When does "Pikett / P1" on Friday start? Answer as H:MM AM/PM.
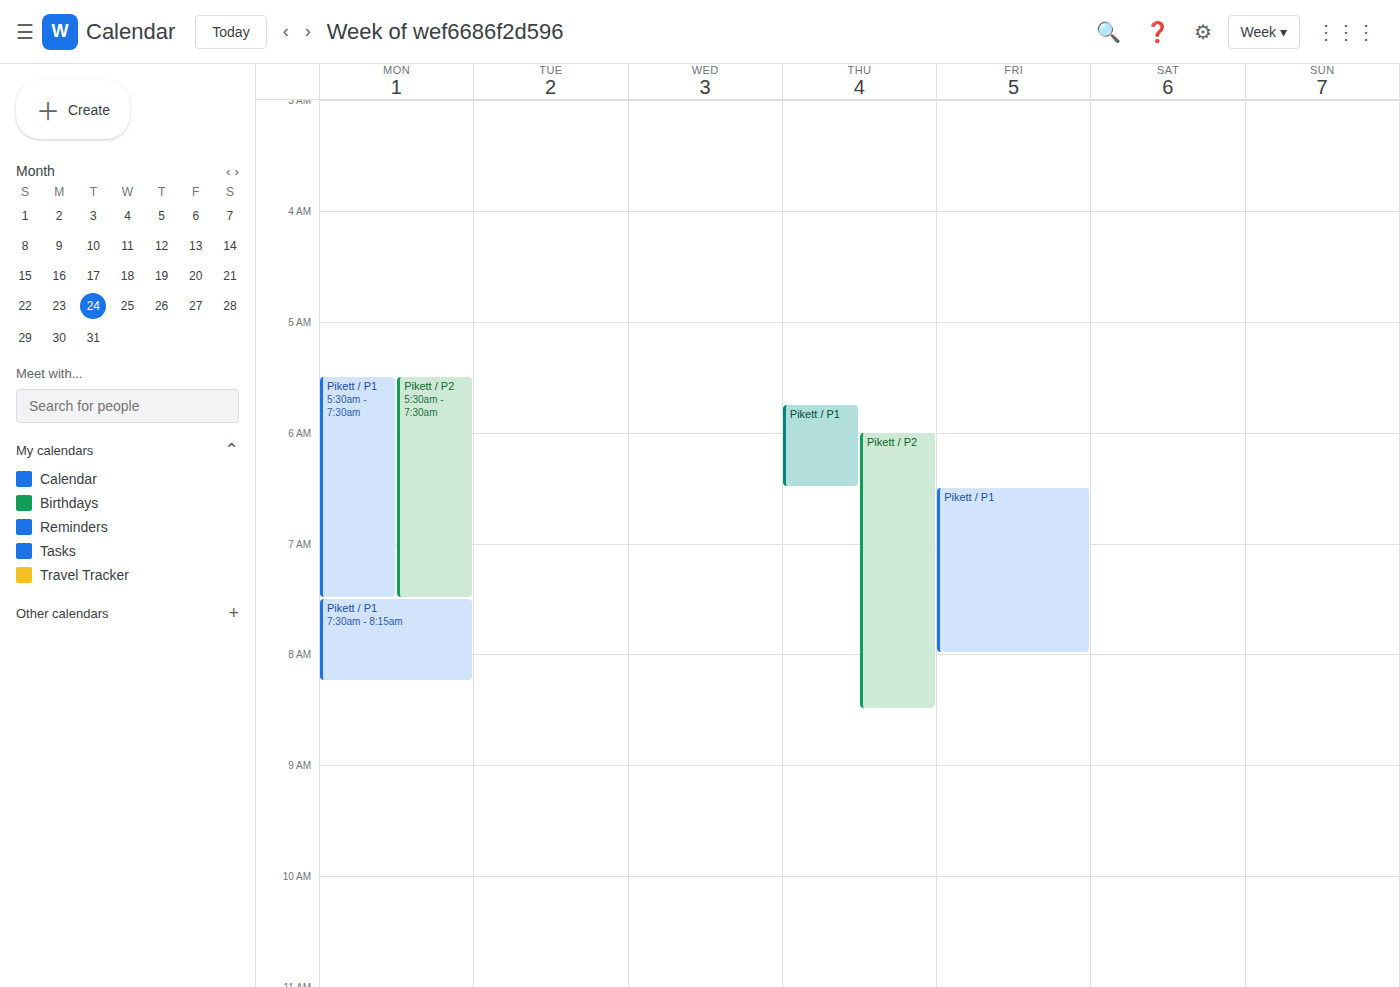
6:30 AM